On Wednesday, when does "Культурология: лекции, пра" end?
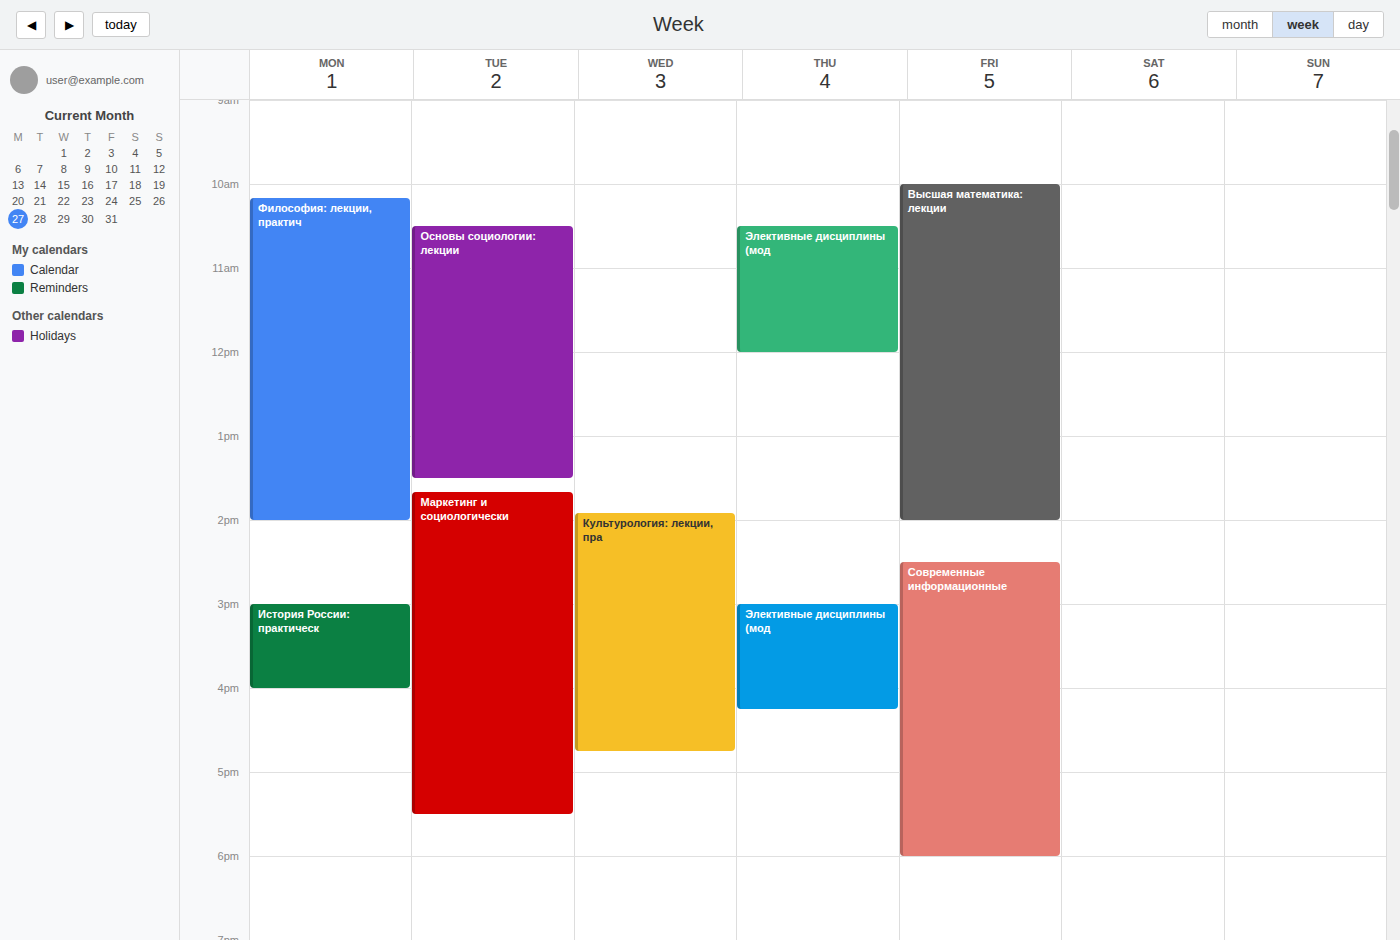
4:45 PM